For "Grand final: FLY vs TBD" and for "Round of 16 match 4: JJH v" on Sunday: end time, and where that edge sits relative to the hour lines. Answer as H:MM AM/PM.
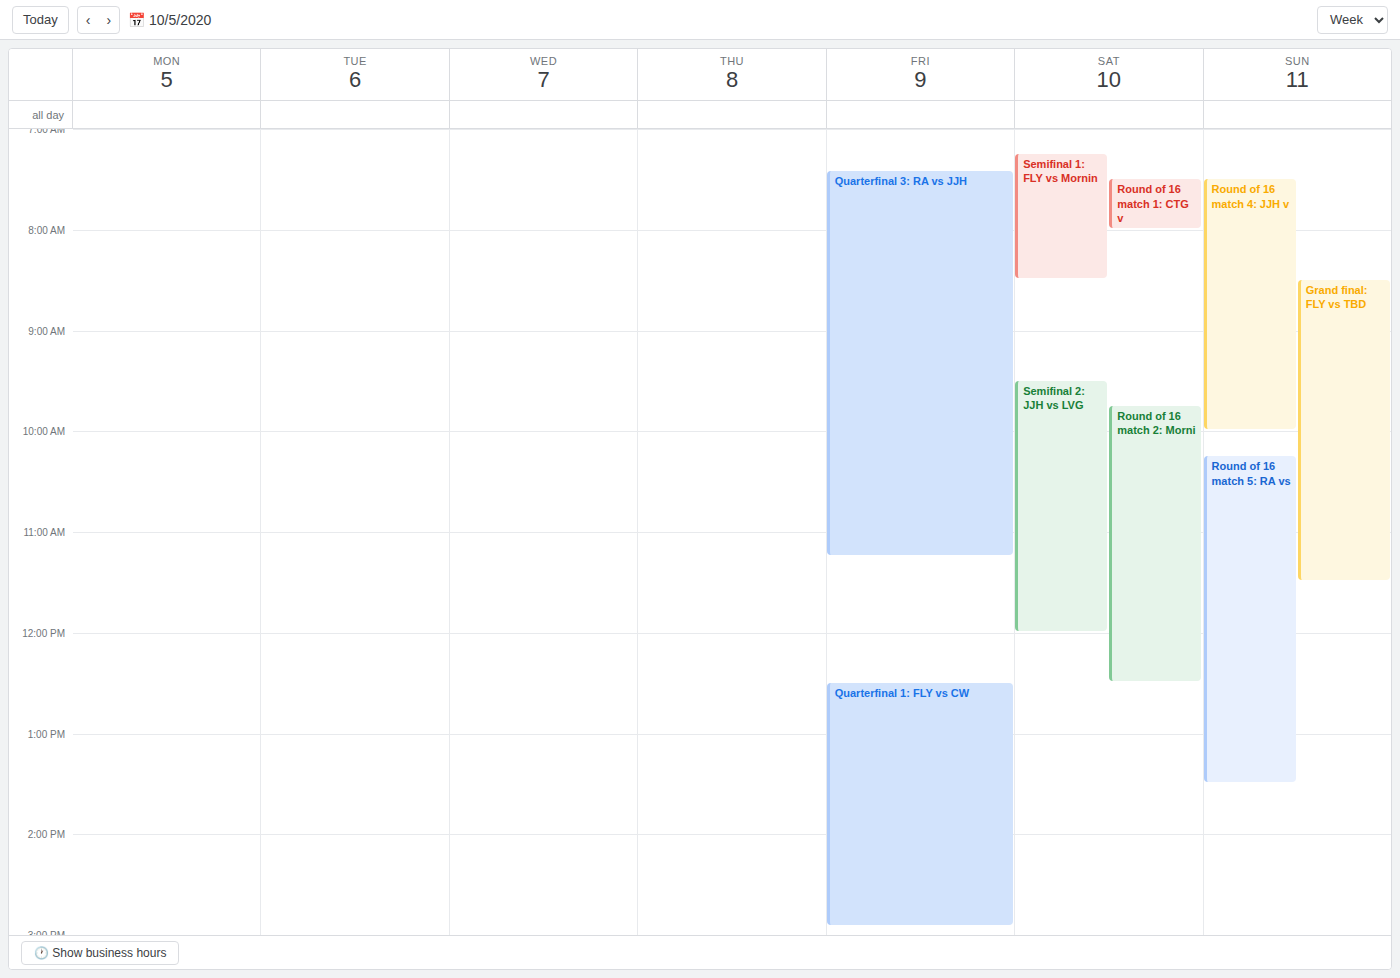
"Grand final: FLY vs TBD": 11:30 AM, halfway between the 11 AM and 12 PM lines. "Round of 16 match 4: JJH v": 10:00 AM, exactly on the 10 AM line.